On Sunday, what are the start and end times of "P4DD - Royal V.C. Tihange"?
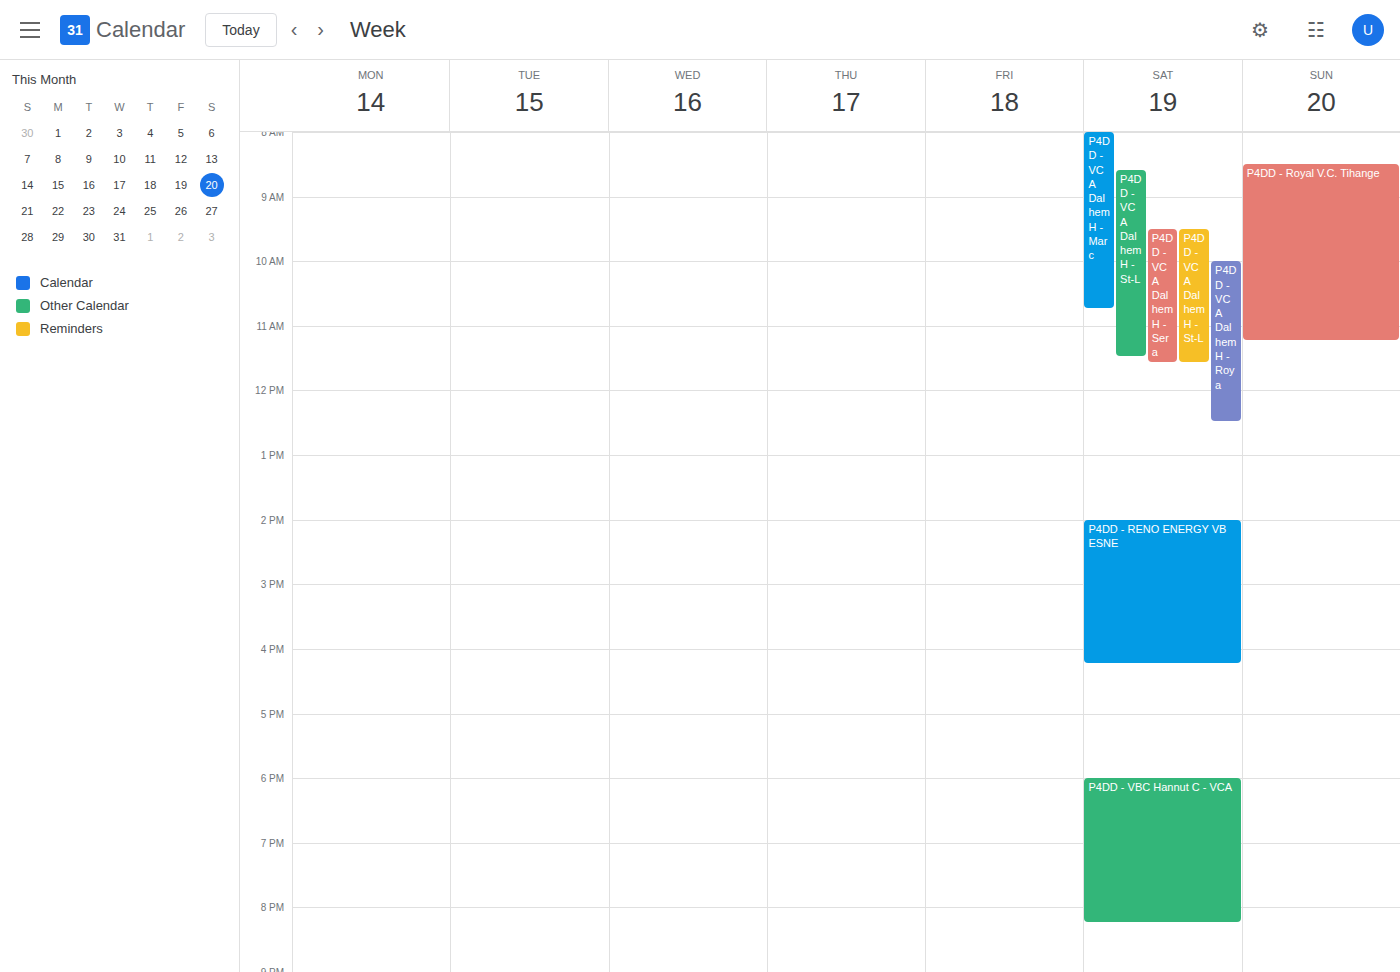
8:30 AM to 11:15 AM